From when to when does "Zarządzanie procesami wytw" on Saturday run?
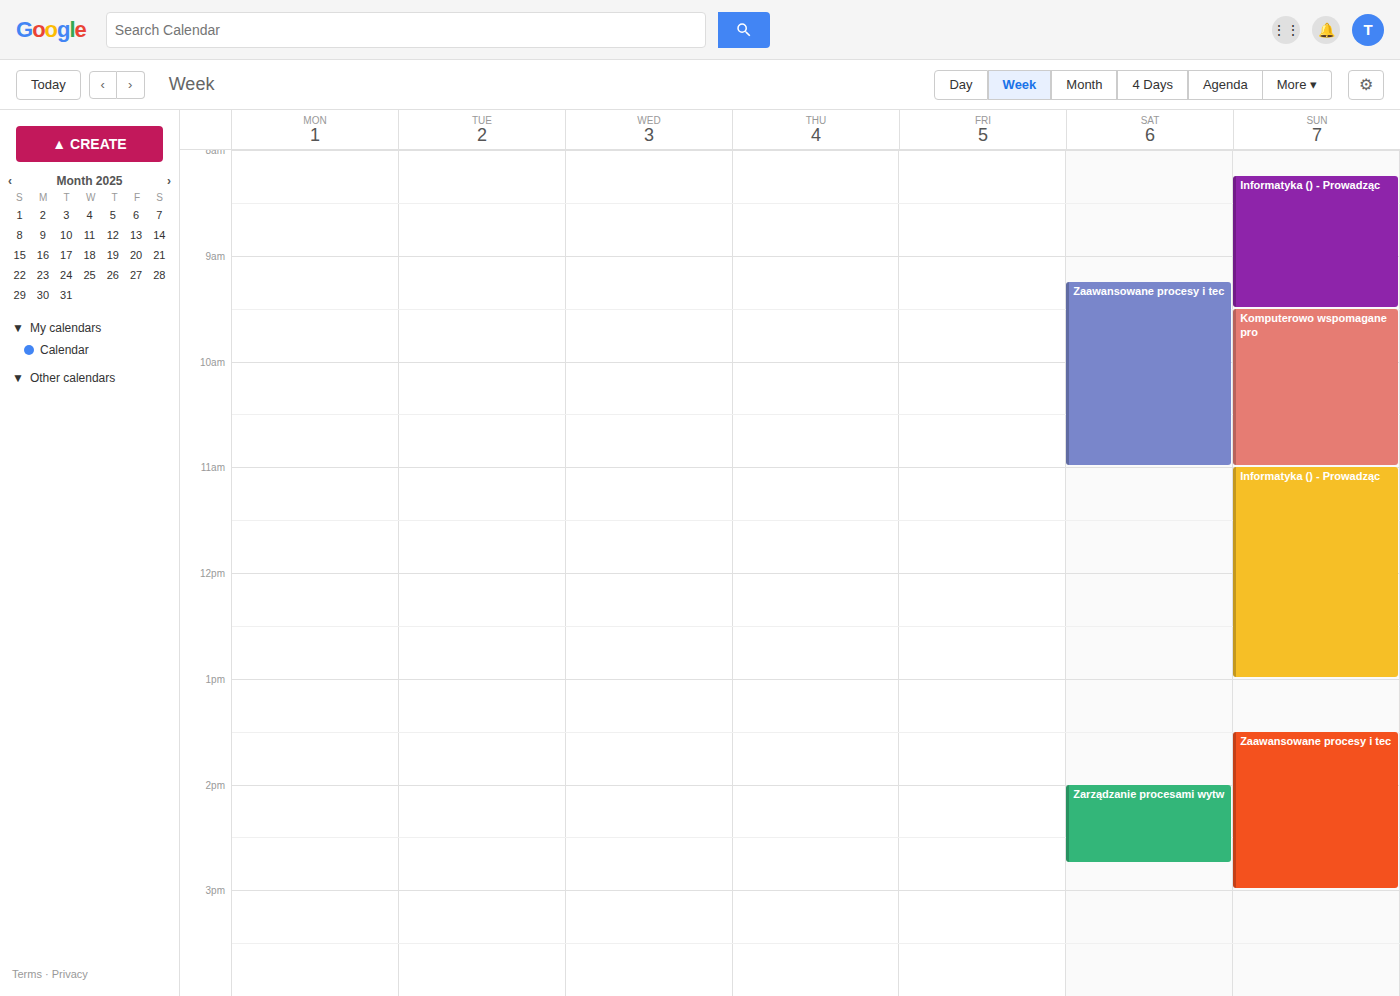
2:00 PM to 2:45 PM